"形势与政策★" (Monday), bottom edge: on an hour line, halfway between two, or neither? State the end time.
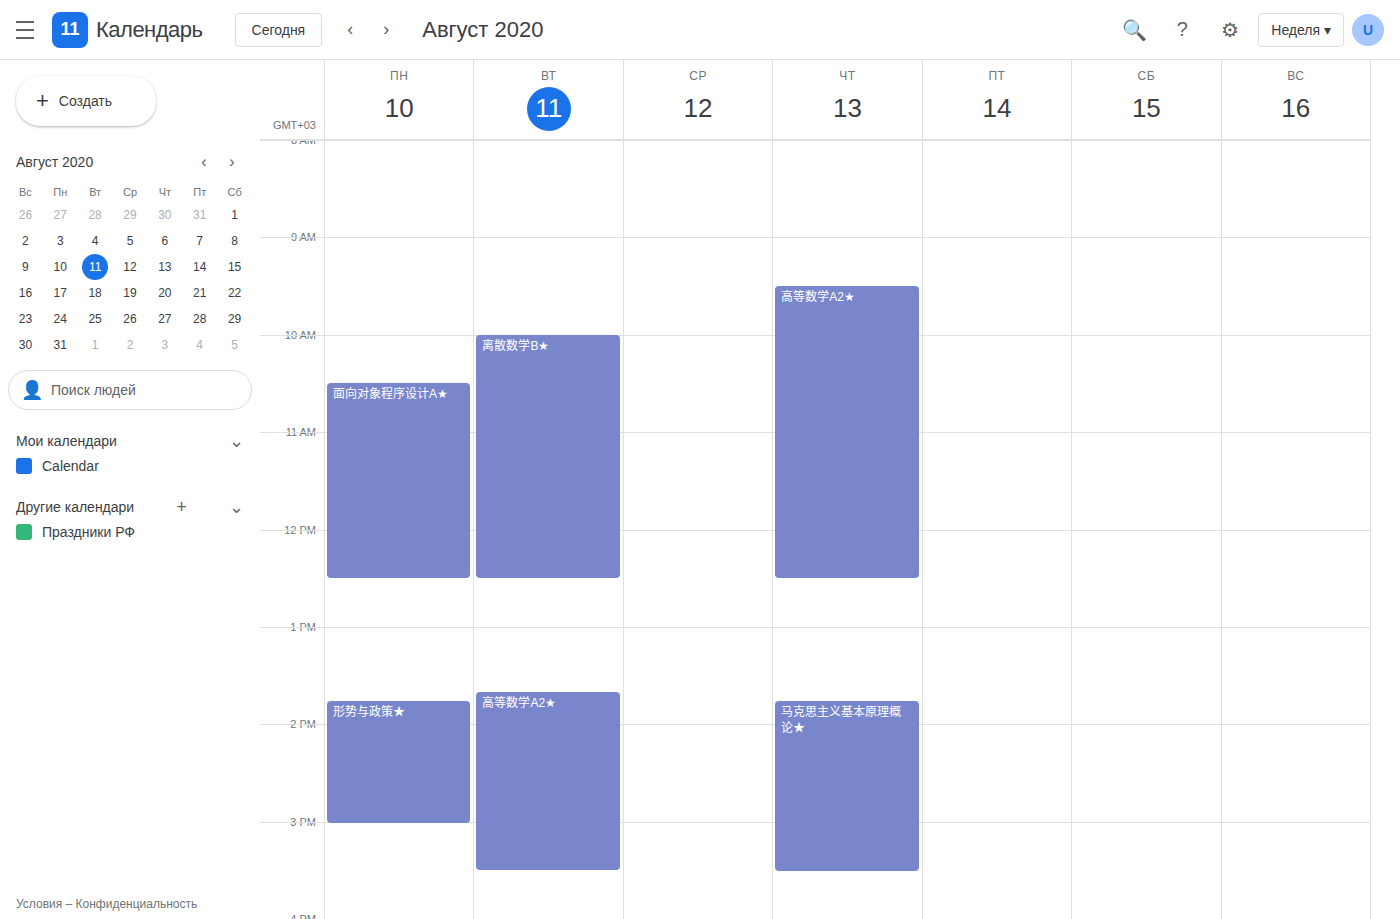
3:00 PM -- exactly on the 3 PM line.